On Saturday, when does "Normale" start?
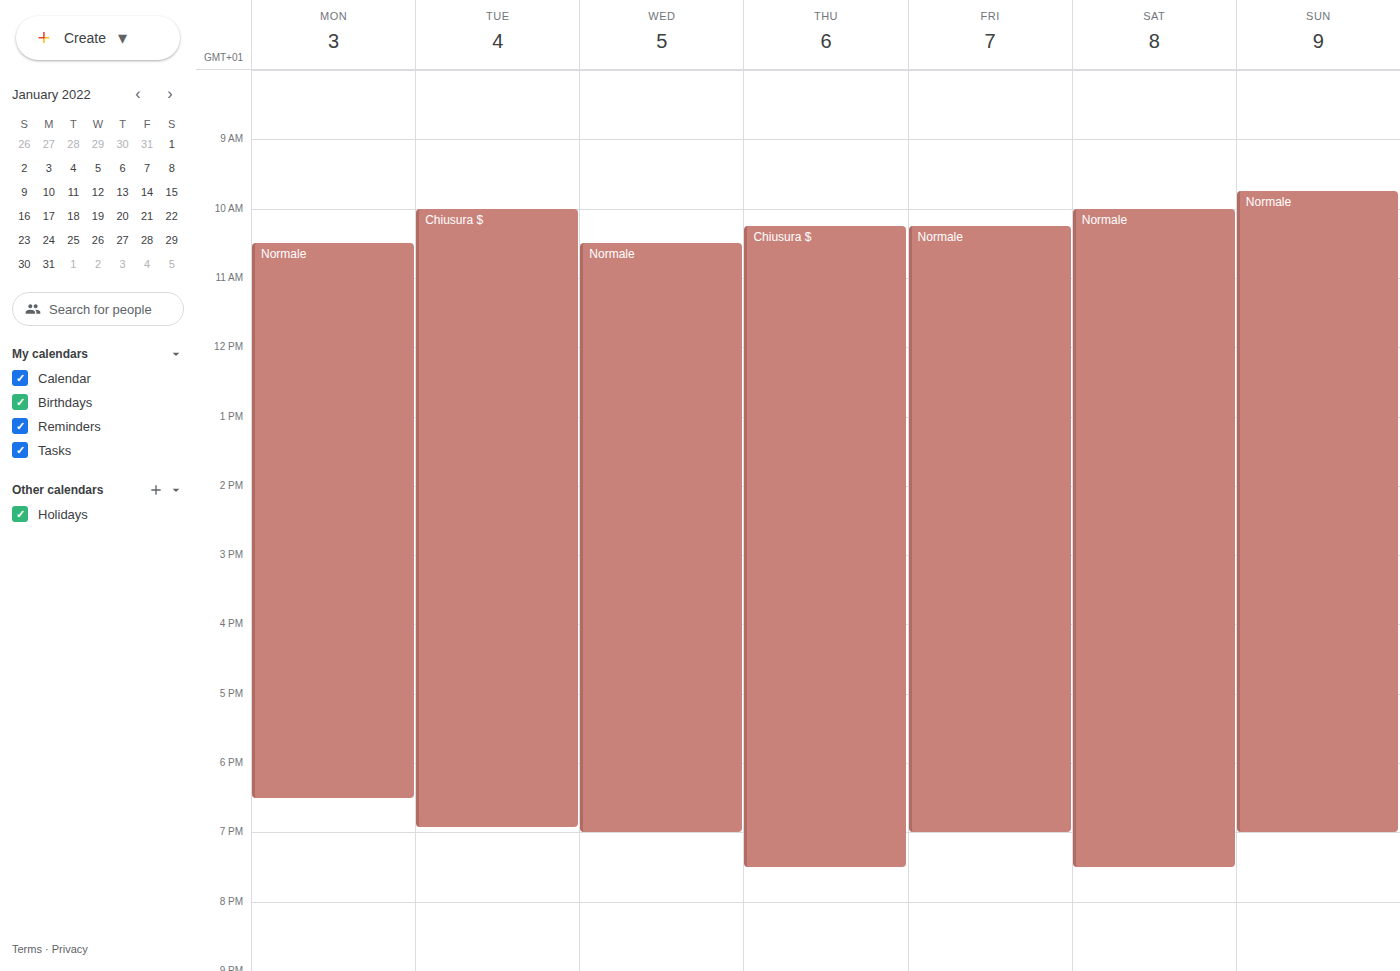
10:00 AM